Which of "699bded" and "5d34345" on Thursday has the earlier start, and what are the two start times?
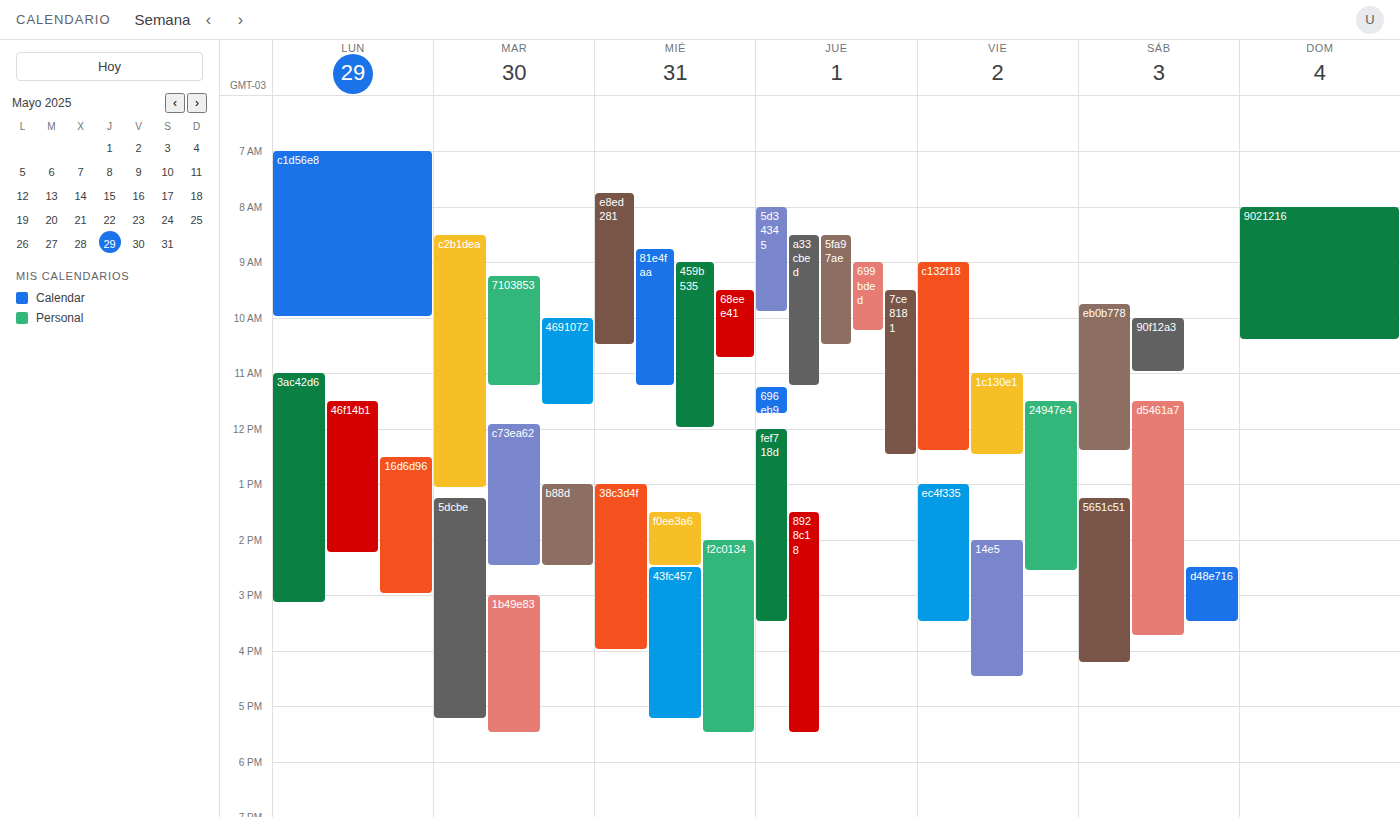
"5d34345" 8:00 AM; "699bded" 9:00 AM.